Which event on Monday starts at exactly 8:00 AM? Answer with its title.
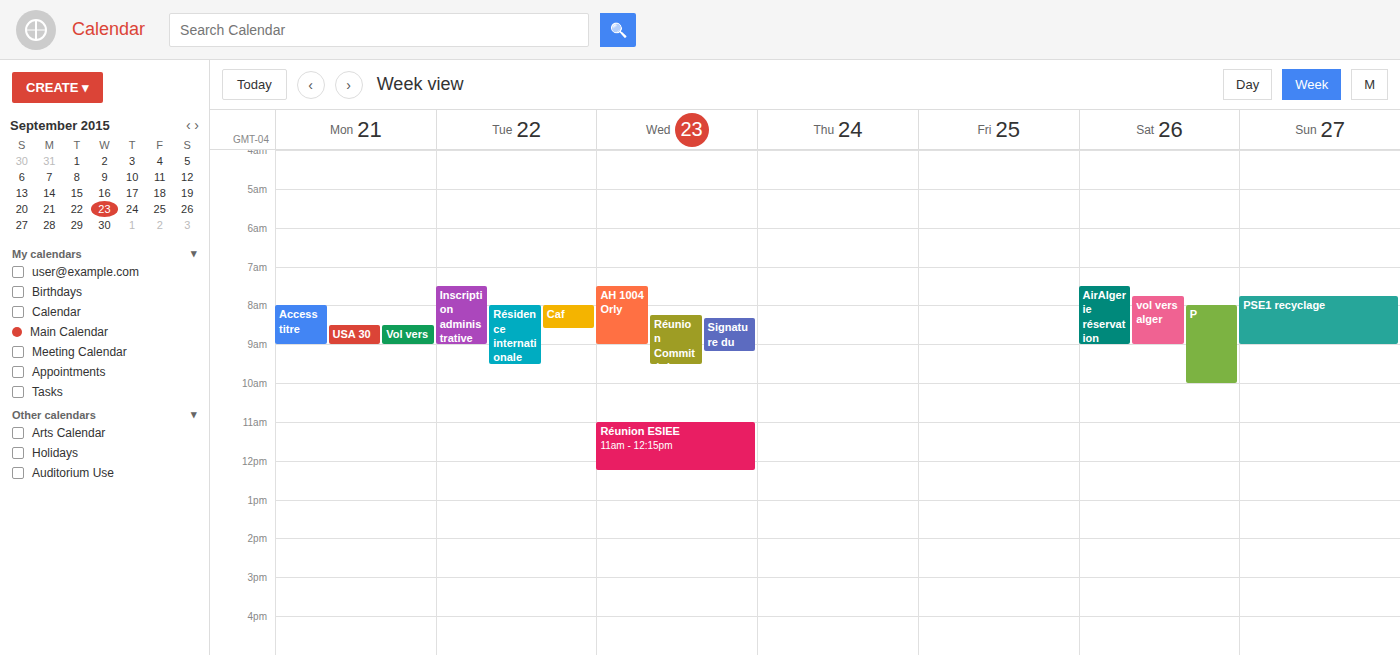
"Access titre"